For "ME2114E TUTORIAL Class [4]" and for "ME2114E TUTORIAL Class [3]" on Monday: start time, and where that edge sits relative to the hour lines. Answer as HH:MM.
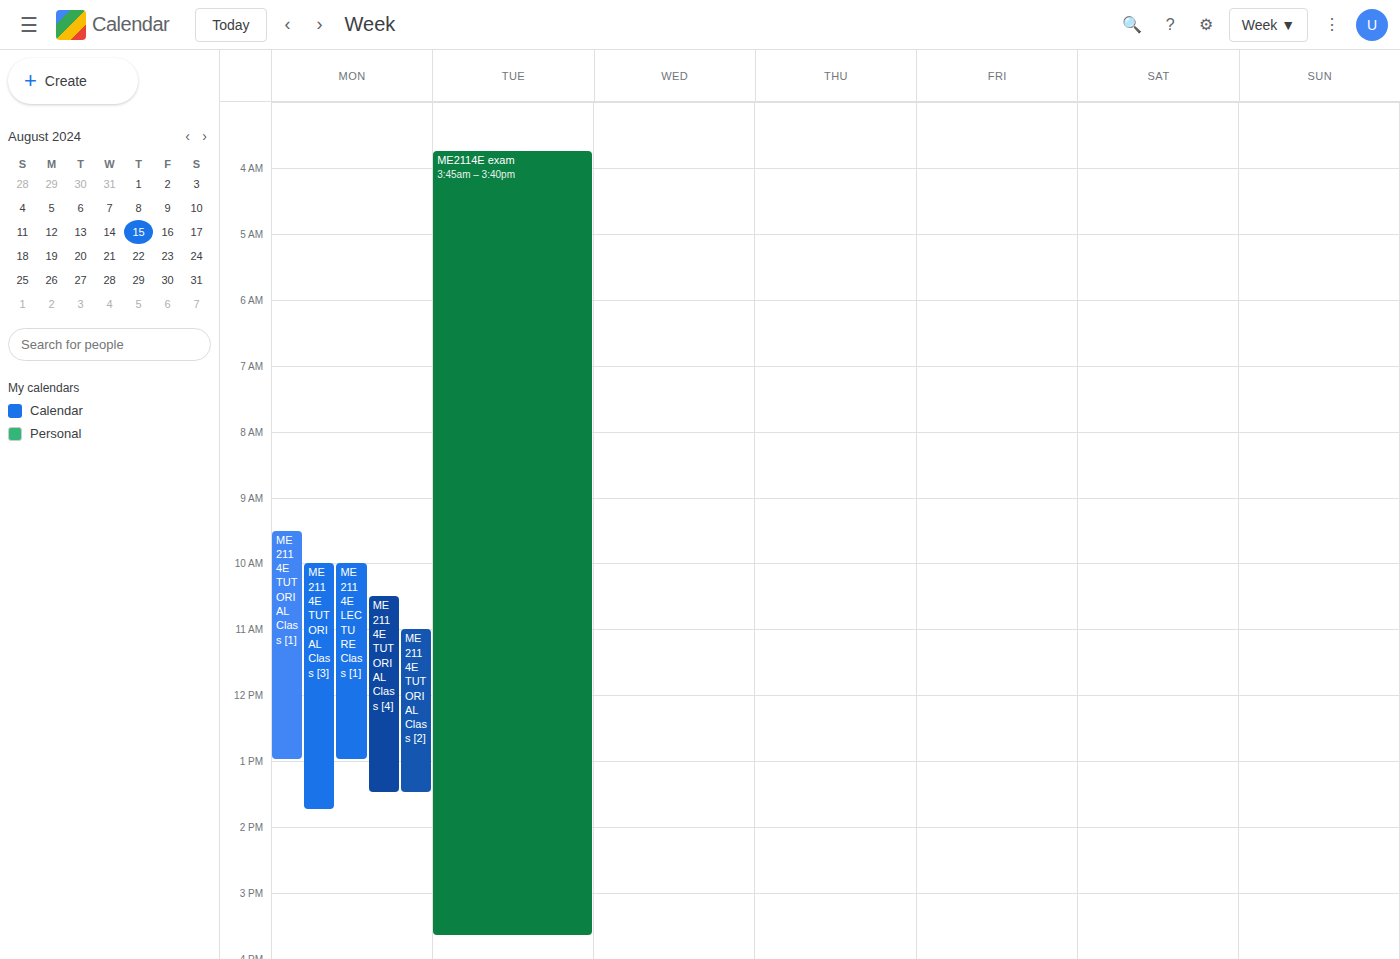
"ME2114E TUTORIAL Class [4]": 10:30, halfway between the 10:00 and 11:00 lines. "ME2114E TUTORIAL Class [3]": 10:00, exactly on the 10:00 line.